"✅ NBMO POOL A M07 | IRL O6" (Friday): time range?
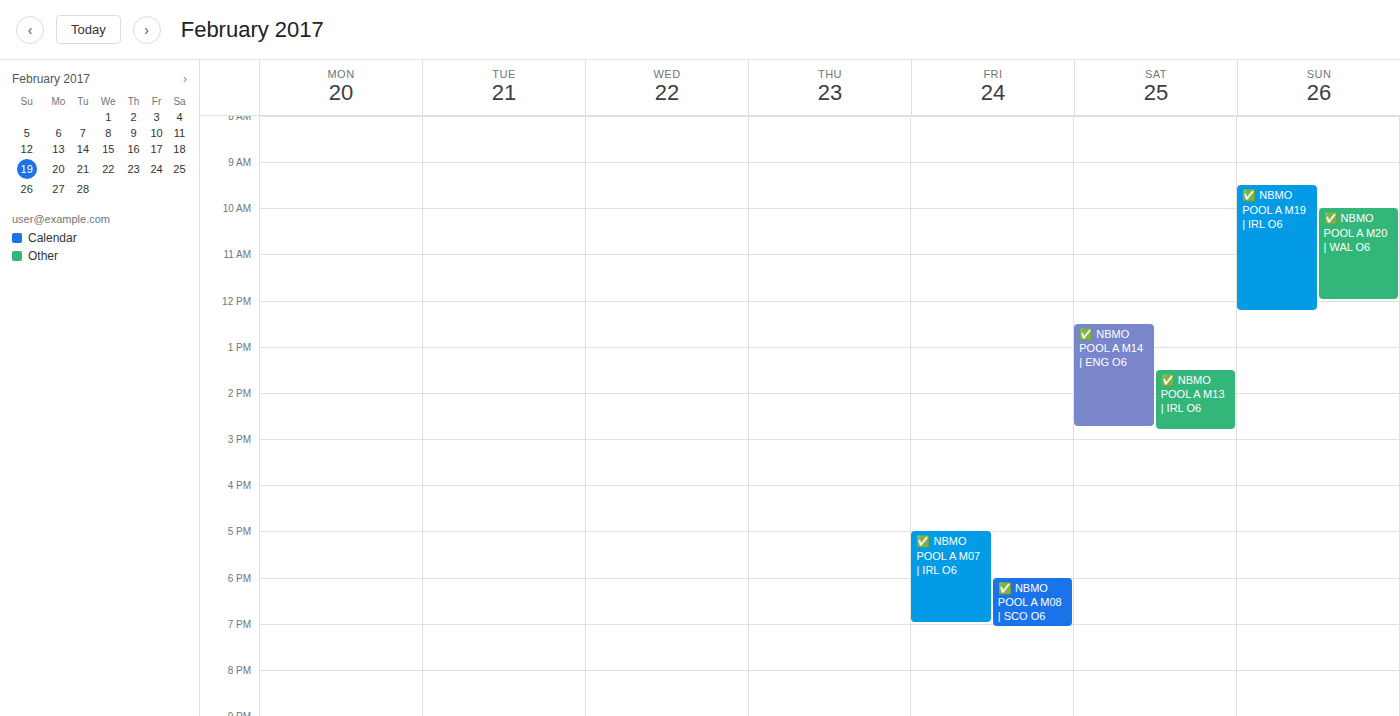
5:00 PM to 7:00 PM